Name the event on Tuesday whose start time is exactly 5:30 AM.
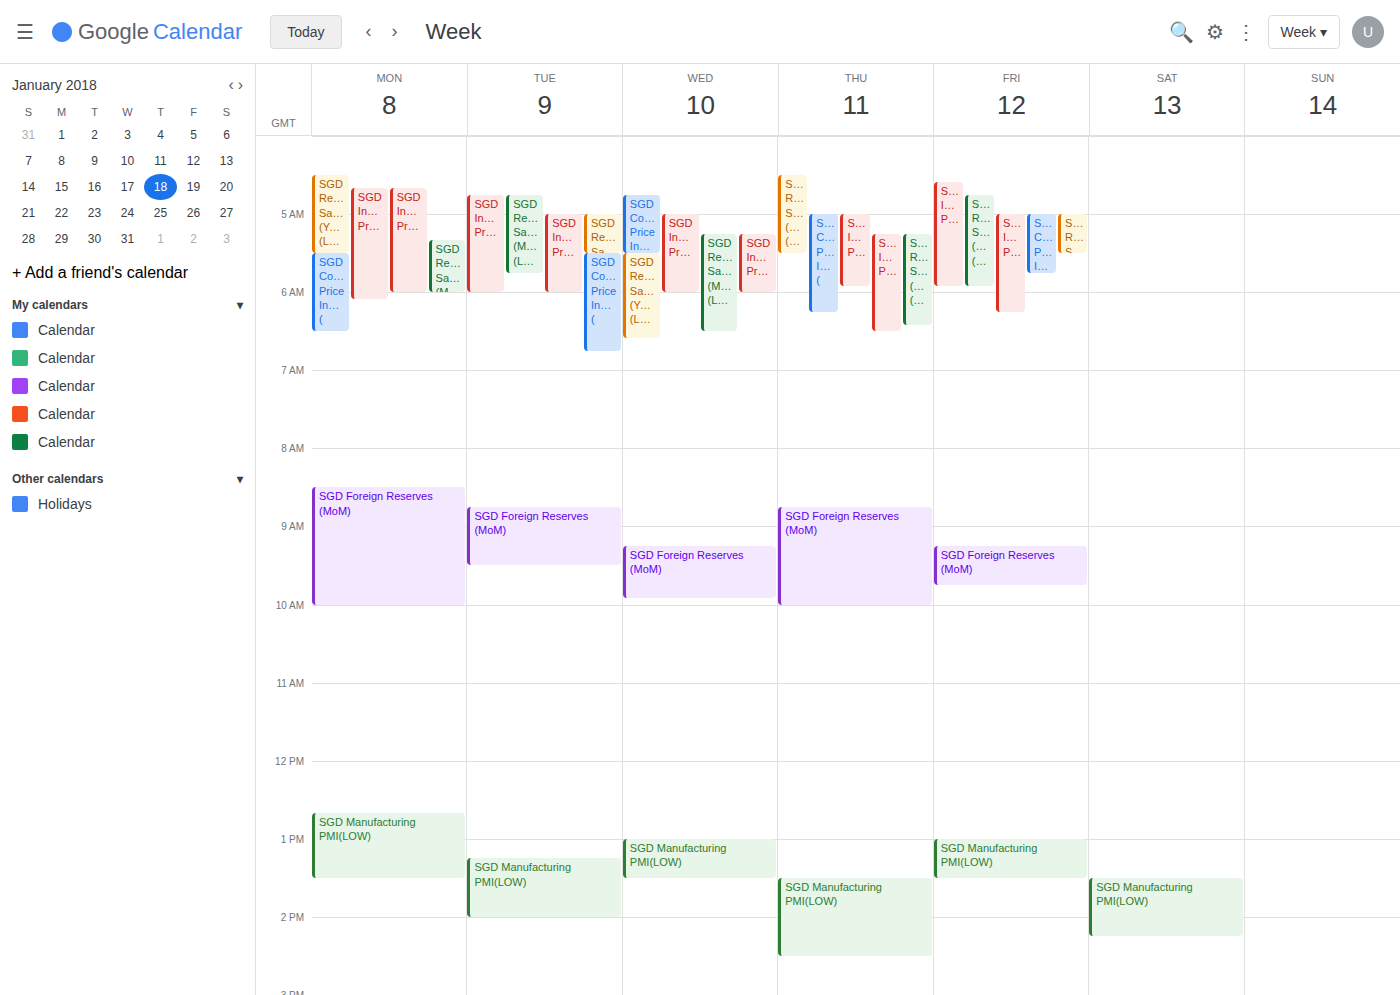
"SGD Consumer Price Index ("